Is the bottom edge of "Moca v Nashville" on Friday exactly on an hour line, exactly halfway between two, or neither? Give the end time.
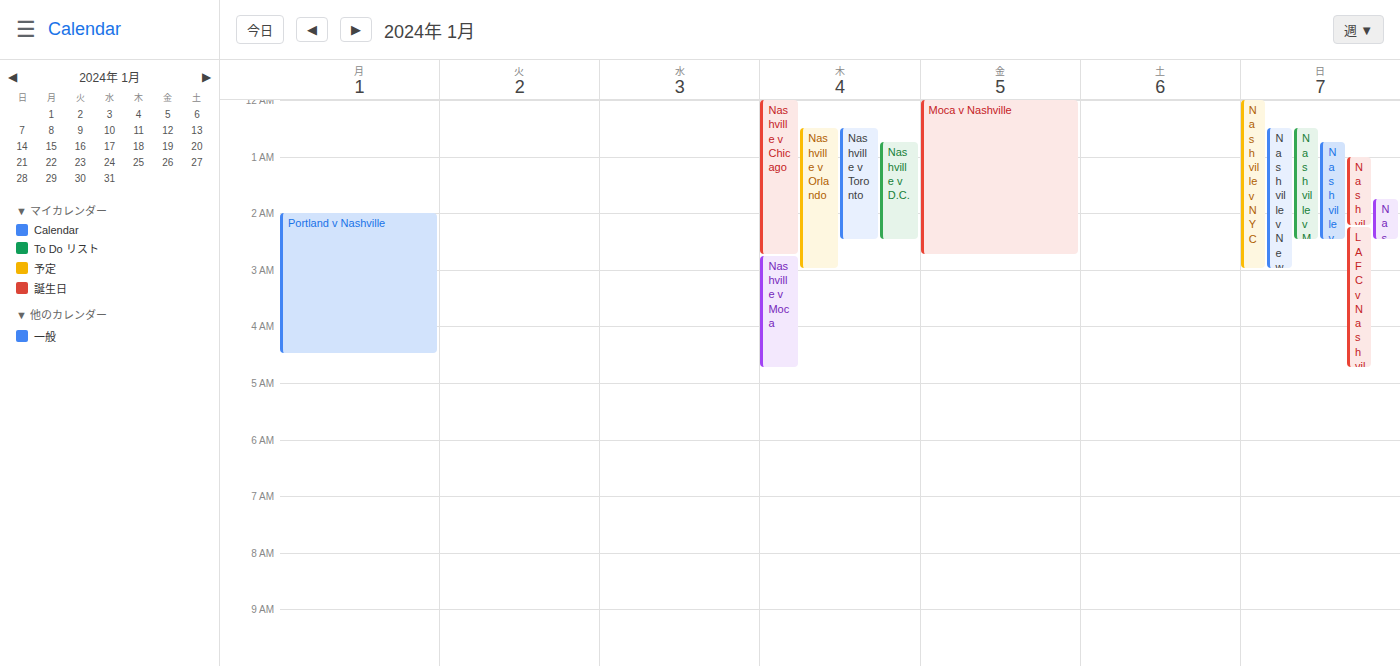
2:45 AM -- neither: three quarters of the way from the 2 AM line to the 3 AM line.